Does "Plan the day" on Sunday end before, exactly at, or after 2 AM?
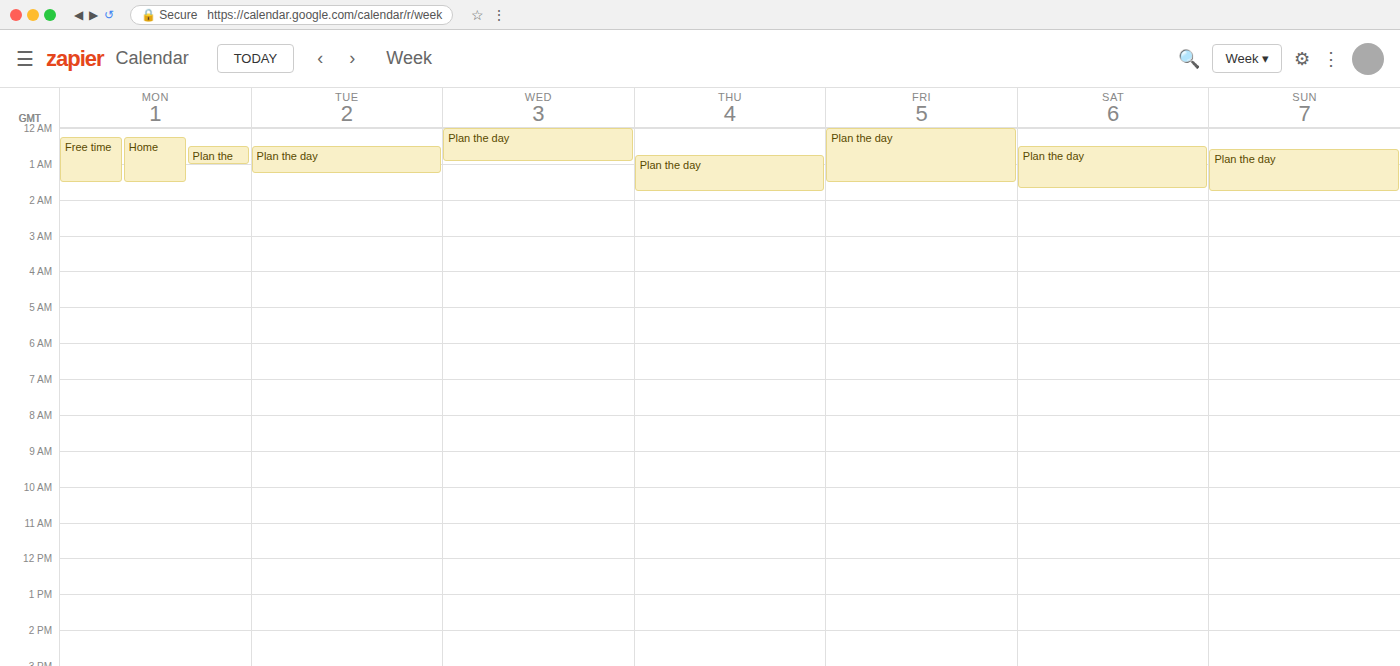
1:45 AM -- before 2 AM, 15 minutes above the 2 AM line.